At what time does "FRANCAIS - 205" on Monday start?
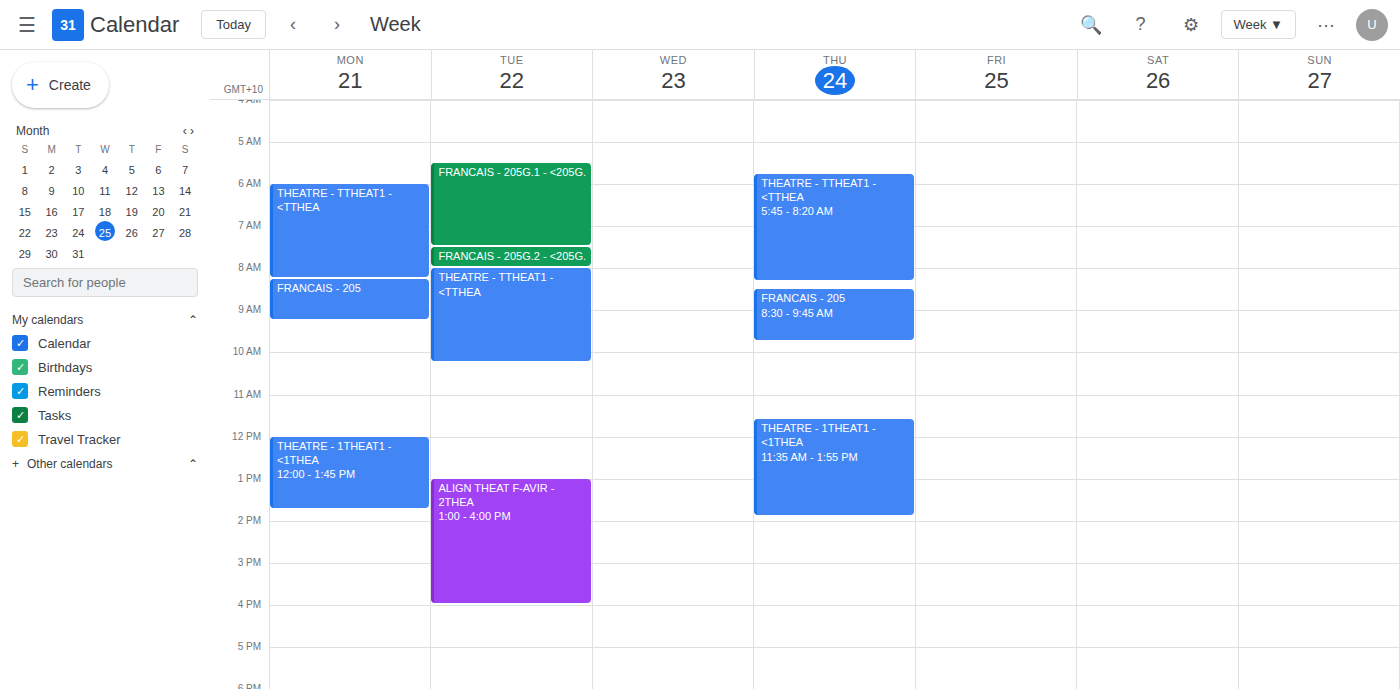
8:15 AM